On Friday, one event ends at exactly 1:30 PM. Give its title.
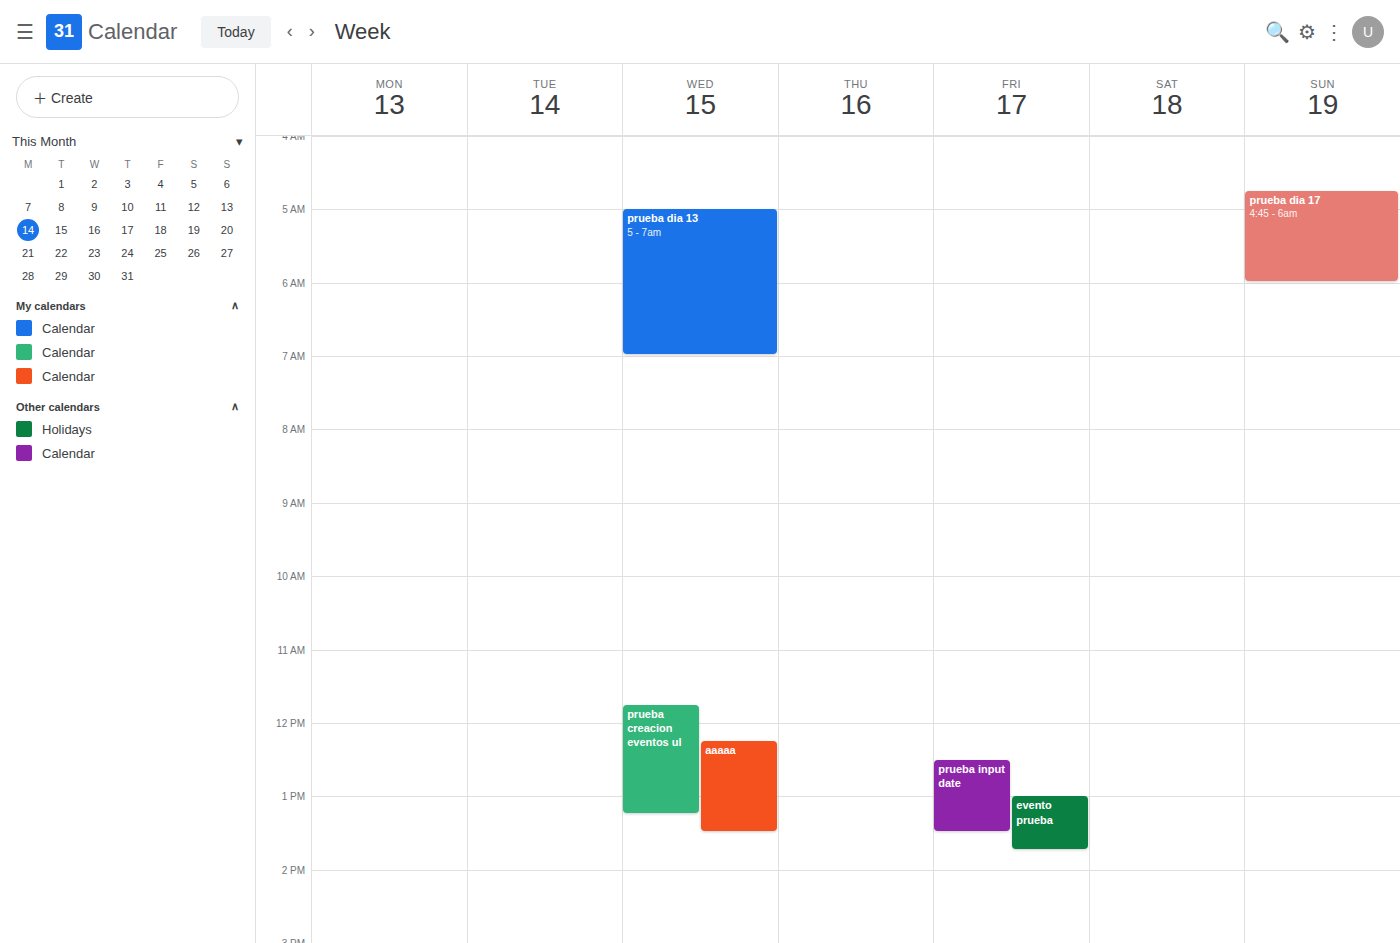
"prueba input date"